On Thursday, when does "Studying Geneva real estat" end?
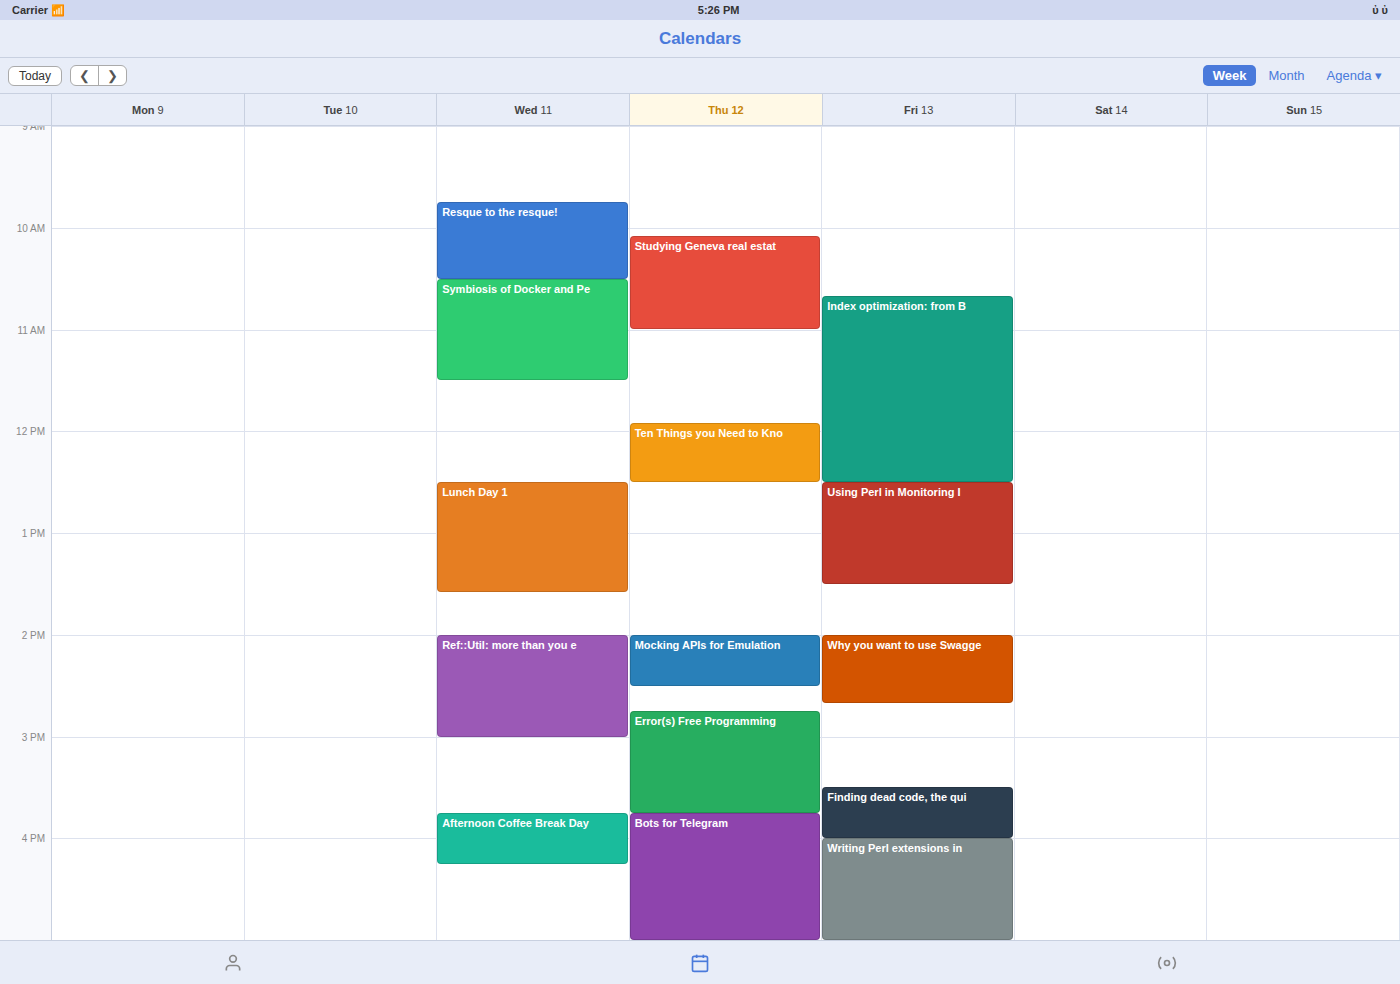
11:00 AM